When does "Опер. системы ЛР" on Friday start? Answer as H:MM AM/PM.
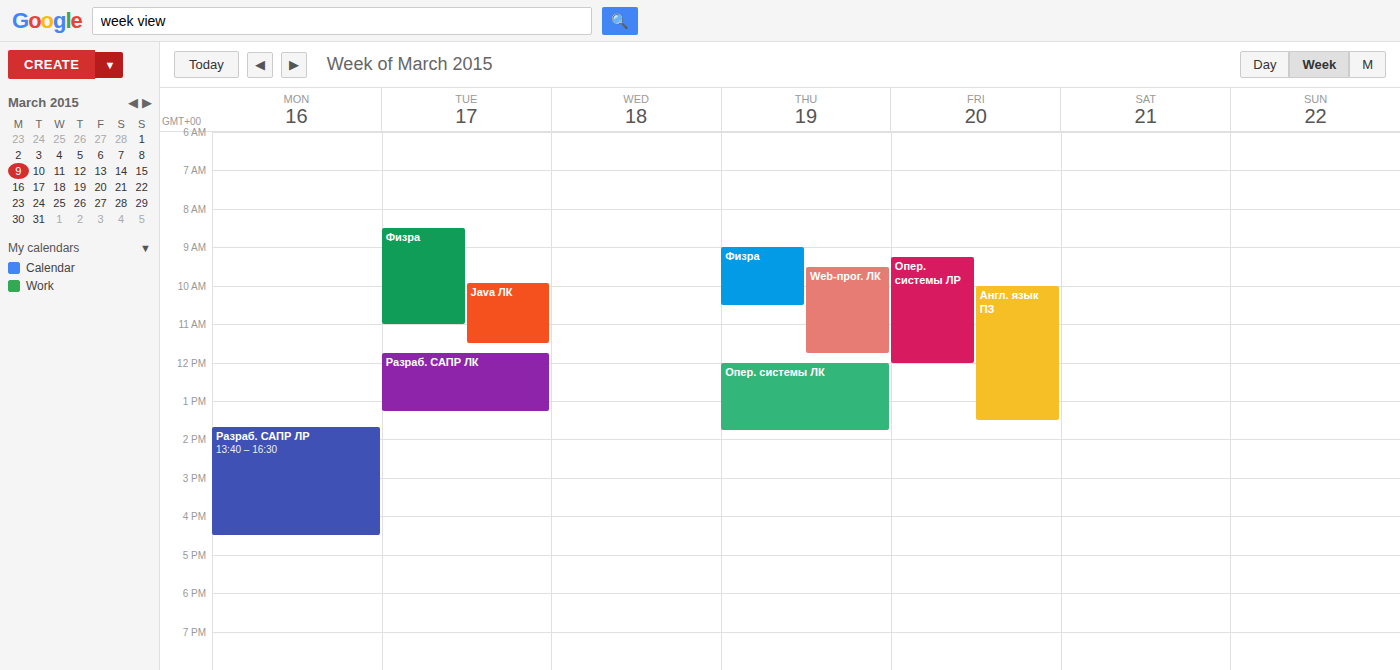
9:15 AM